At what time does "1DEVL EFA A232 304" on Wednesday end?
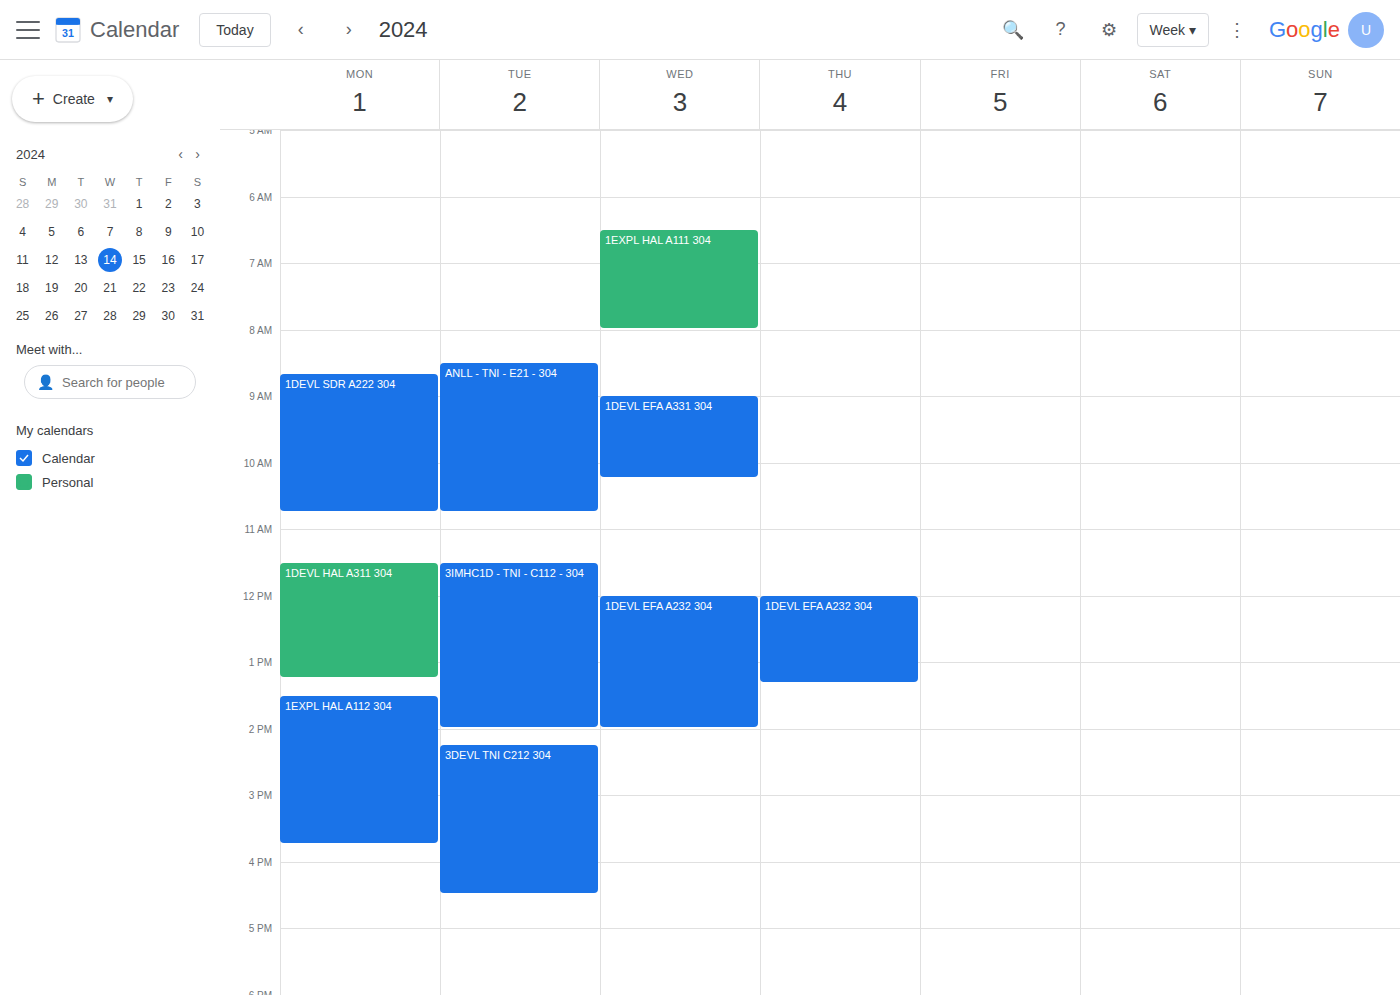
2:00 PM